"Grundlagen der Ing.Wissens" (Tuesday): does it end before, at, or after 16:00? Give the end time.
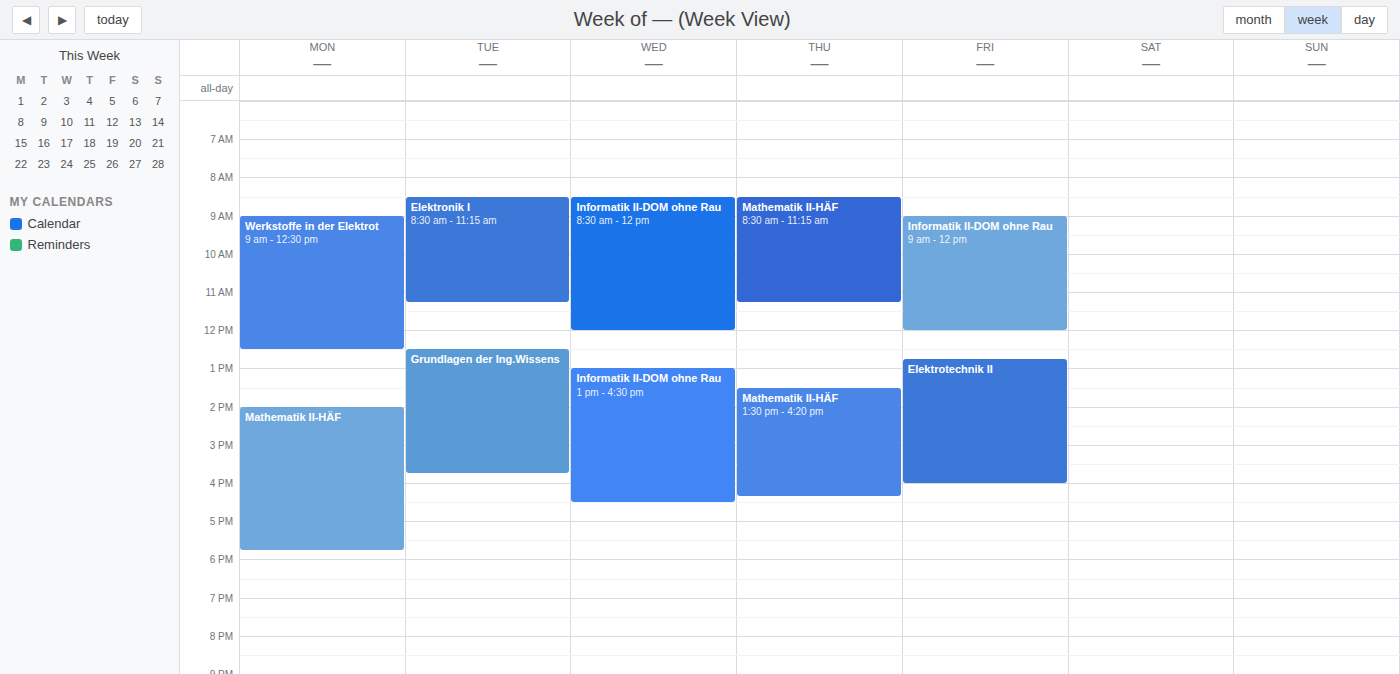
15:45 -- before 16:00, 15 minutes above the 16:00 line.